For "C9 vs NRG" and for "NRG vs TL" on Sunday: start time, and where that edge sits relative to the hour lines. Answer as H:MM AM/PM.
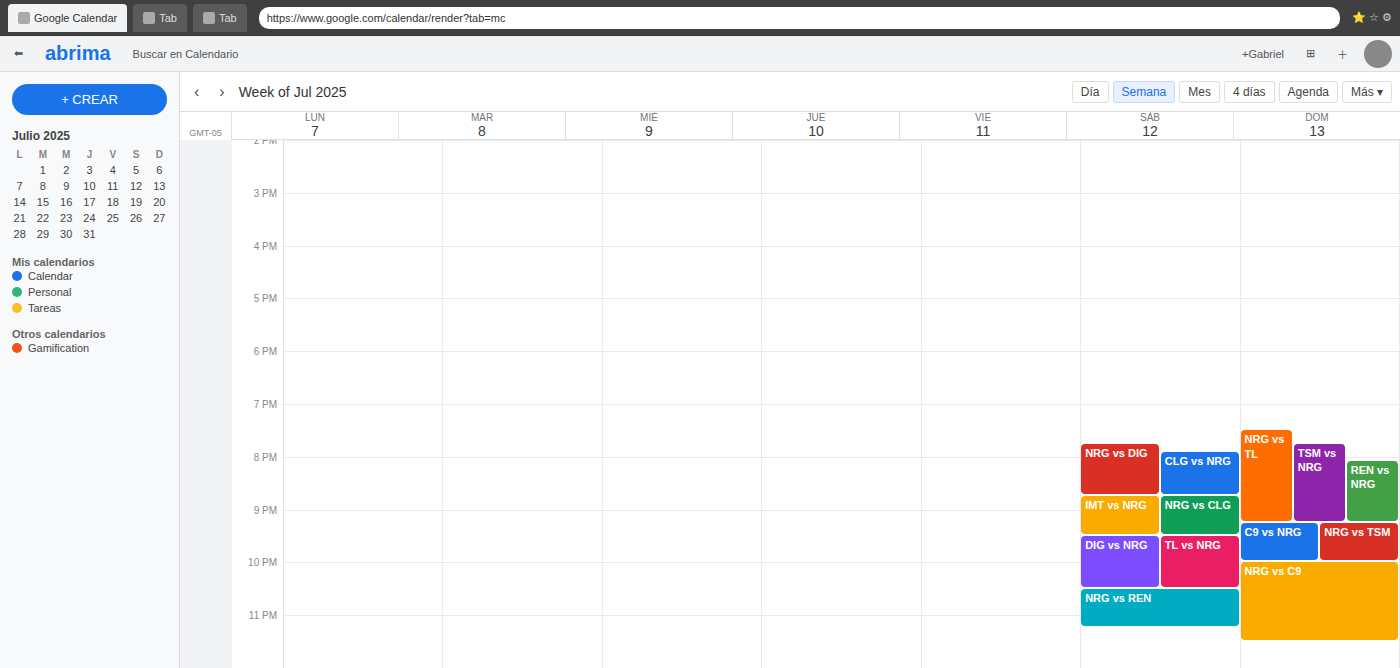
"C9 vs NRG": 9:15 PM, neither: a quarter of the way from the 9 PM line to the 10 PM line. "NRG vs TL": 7:30 PM, halfway between the 7 PM and 8 PM lines.